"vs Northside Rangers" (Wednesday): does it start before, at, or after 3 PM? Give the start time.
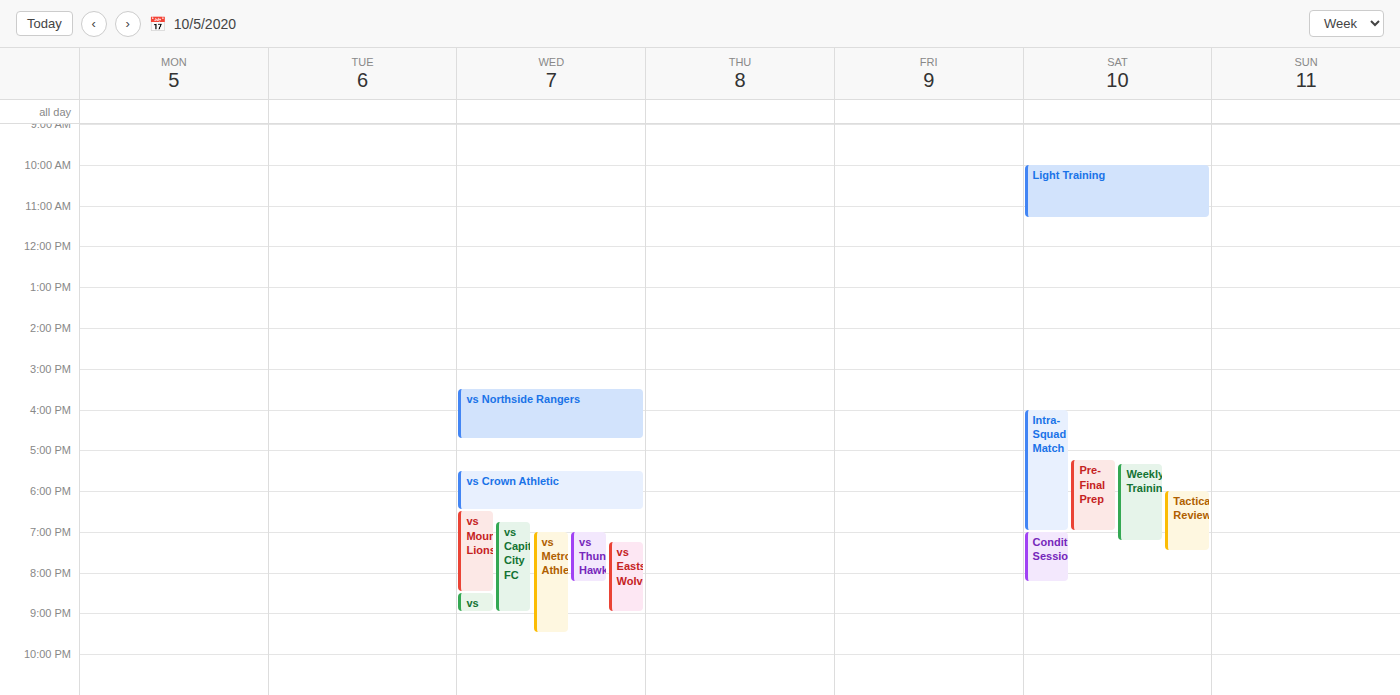
3:30 PM -- after 3 PM, 30 minutes below the 3 PM line.